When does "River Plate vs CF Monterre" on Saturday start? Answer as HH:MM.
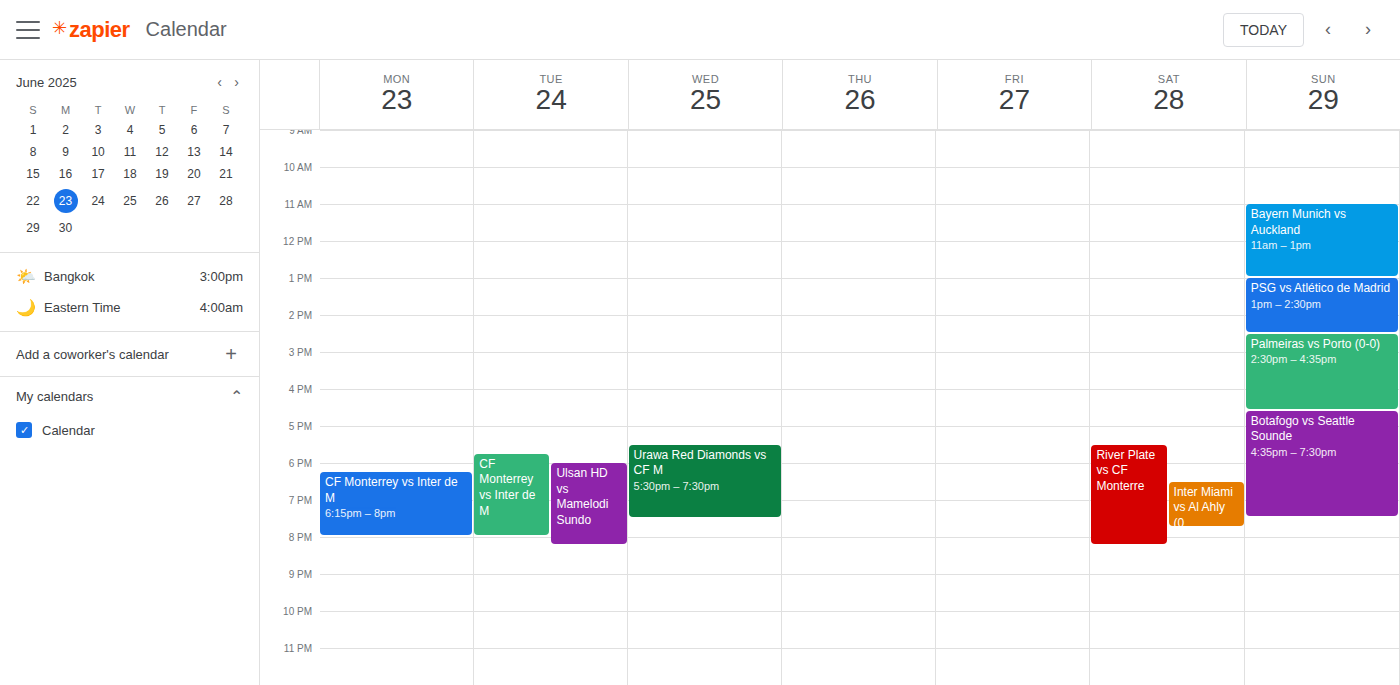
17:30